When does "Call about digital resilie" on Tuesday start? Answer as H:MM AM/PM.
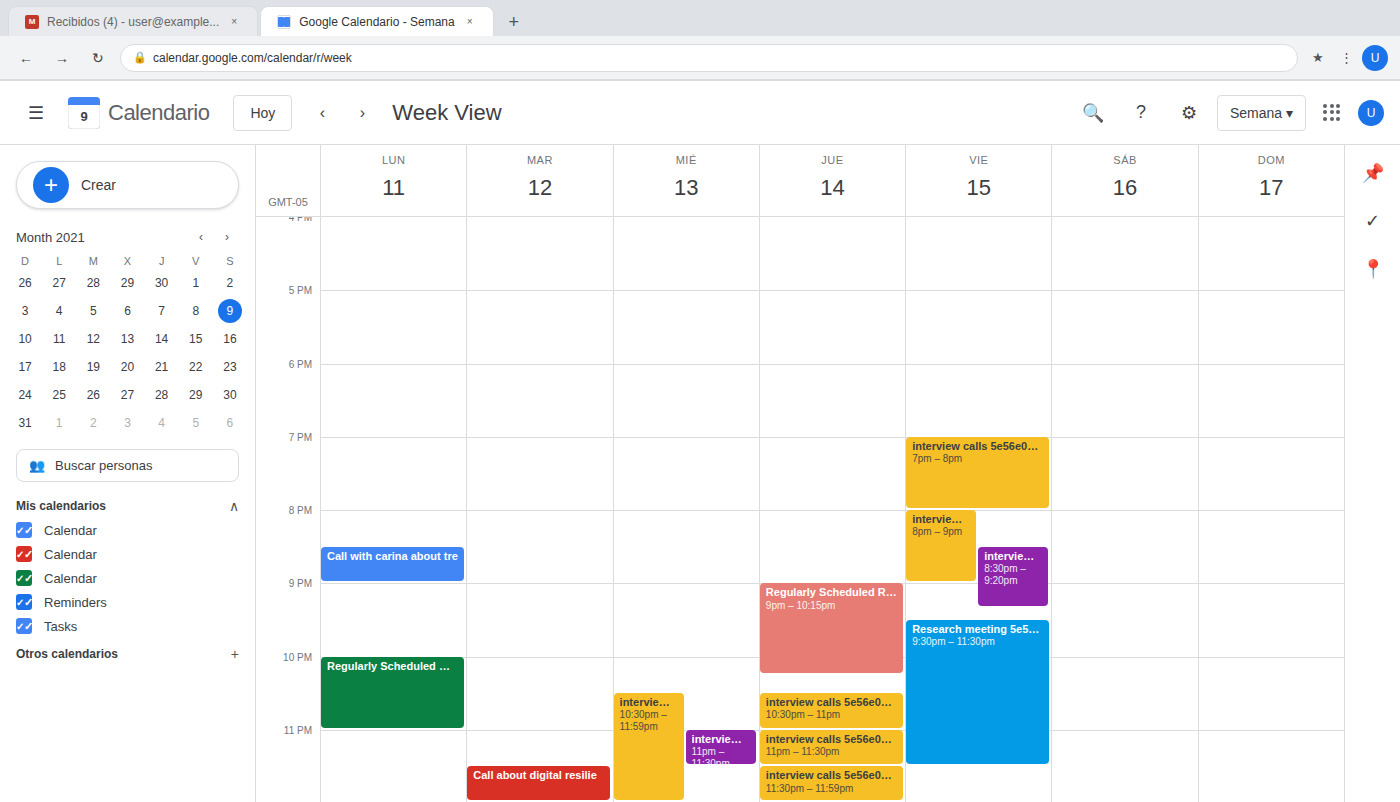
11:30 PM